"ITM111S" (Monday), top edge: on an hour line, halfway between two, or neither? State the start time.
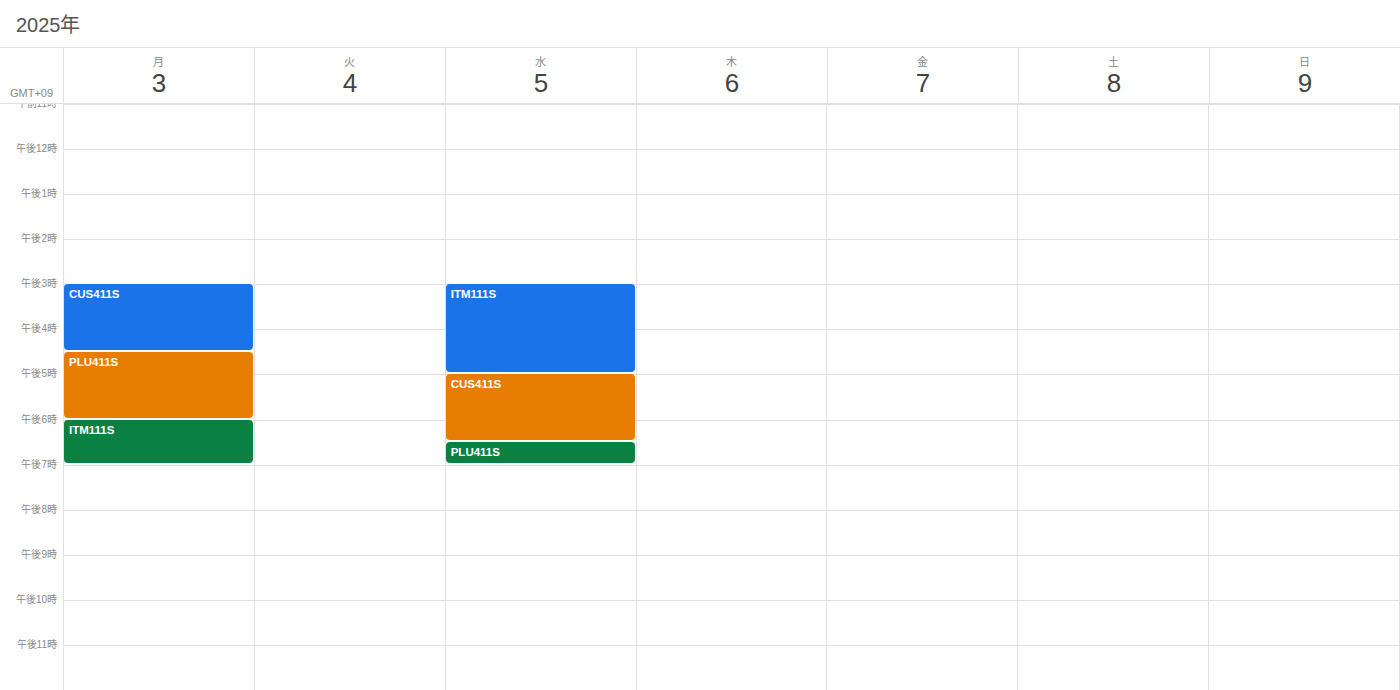
6:00 PM -- exactly on the 6 PM line.